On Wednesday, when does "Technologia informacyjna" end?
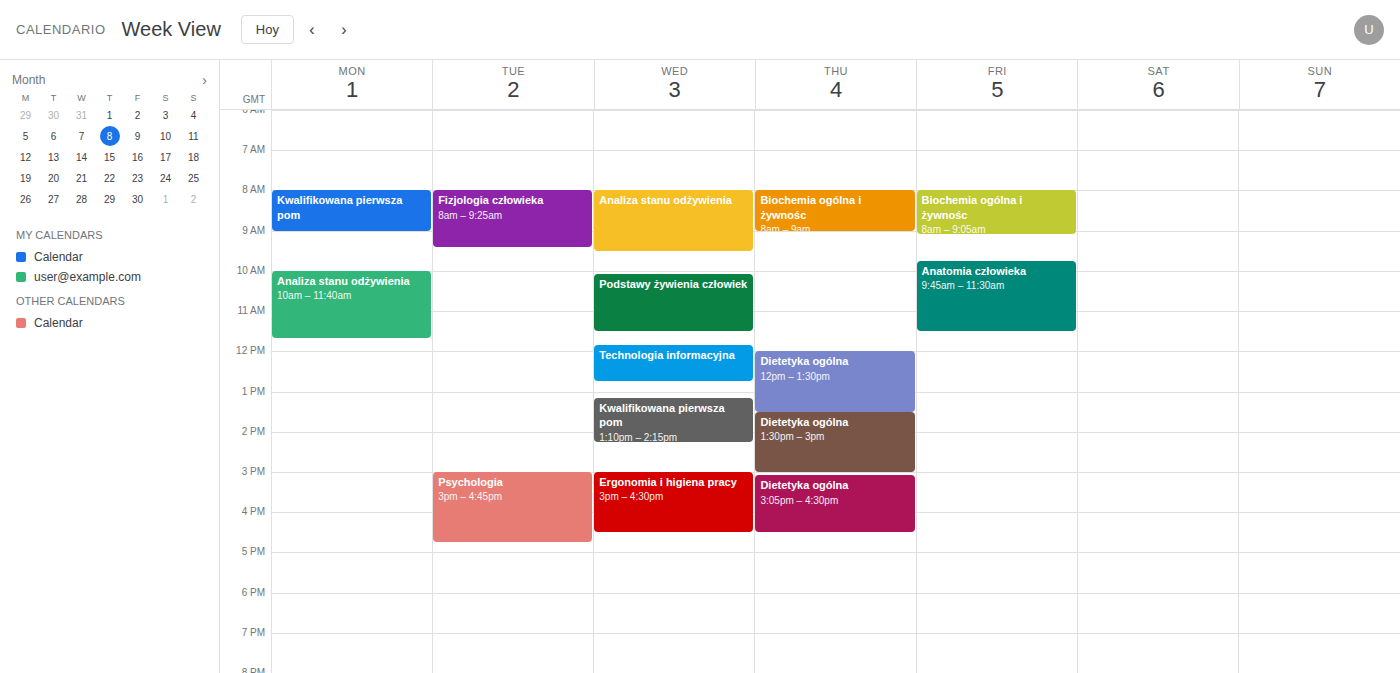
12:45 PM